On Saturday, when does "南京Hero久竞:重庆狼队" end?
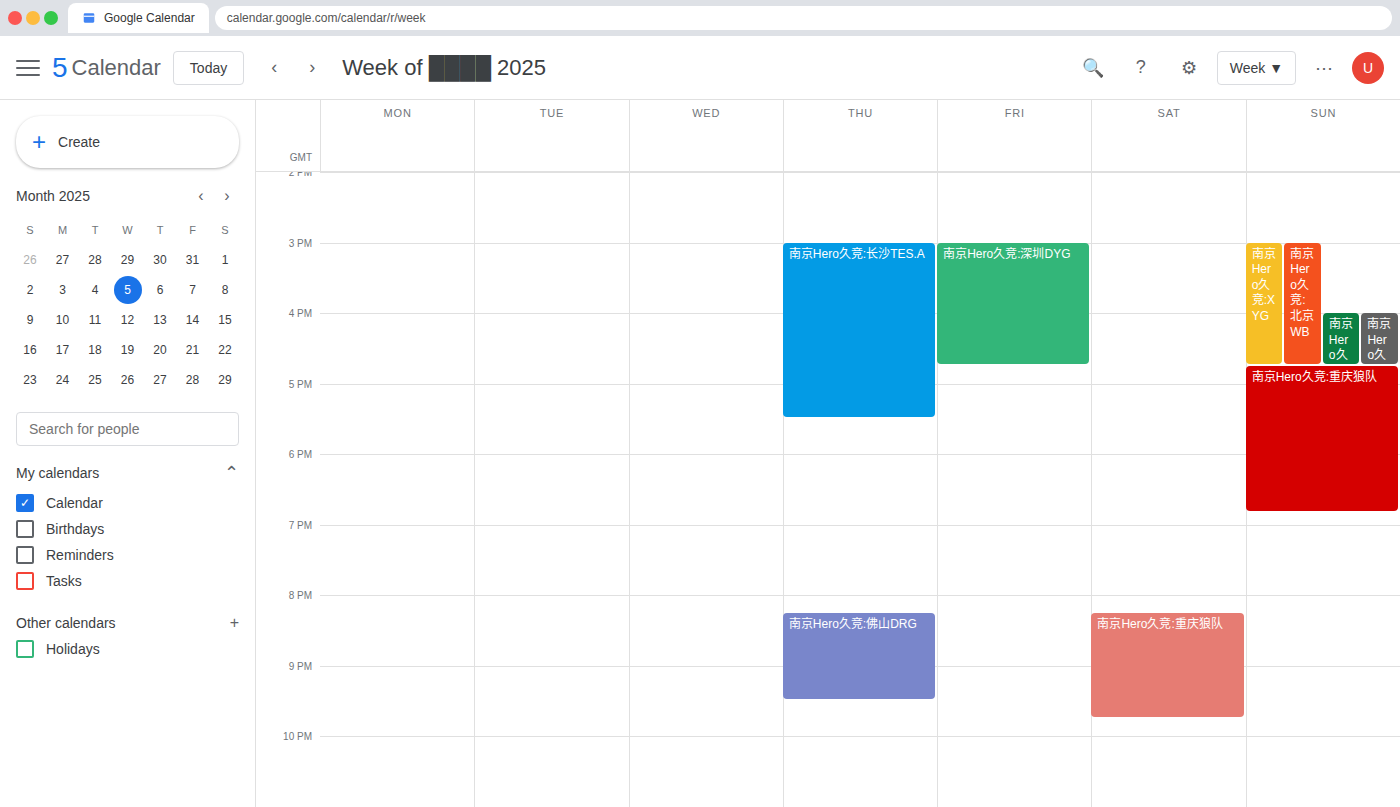
9:45 PM